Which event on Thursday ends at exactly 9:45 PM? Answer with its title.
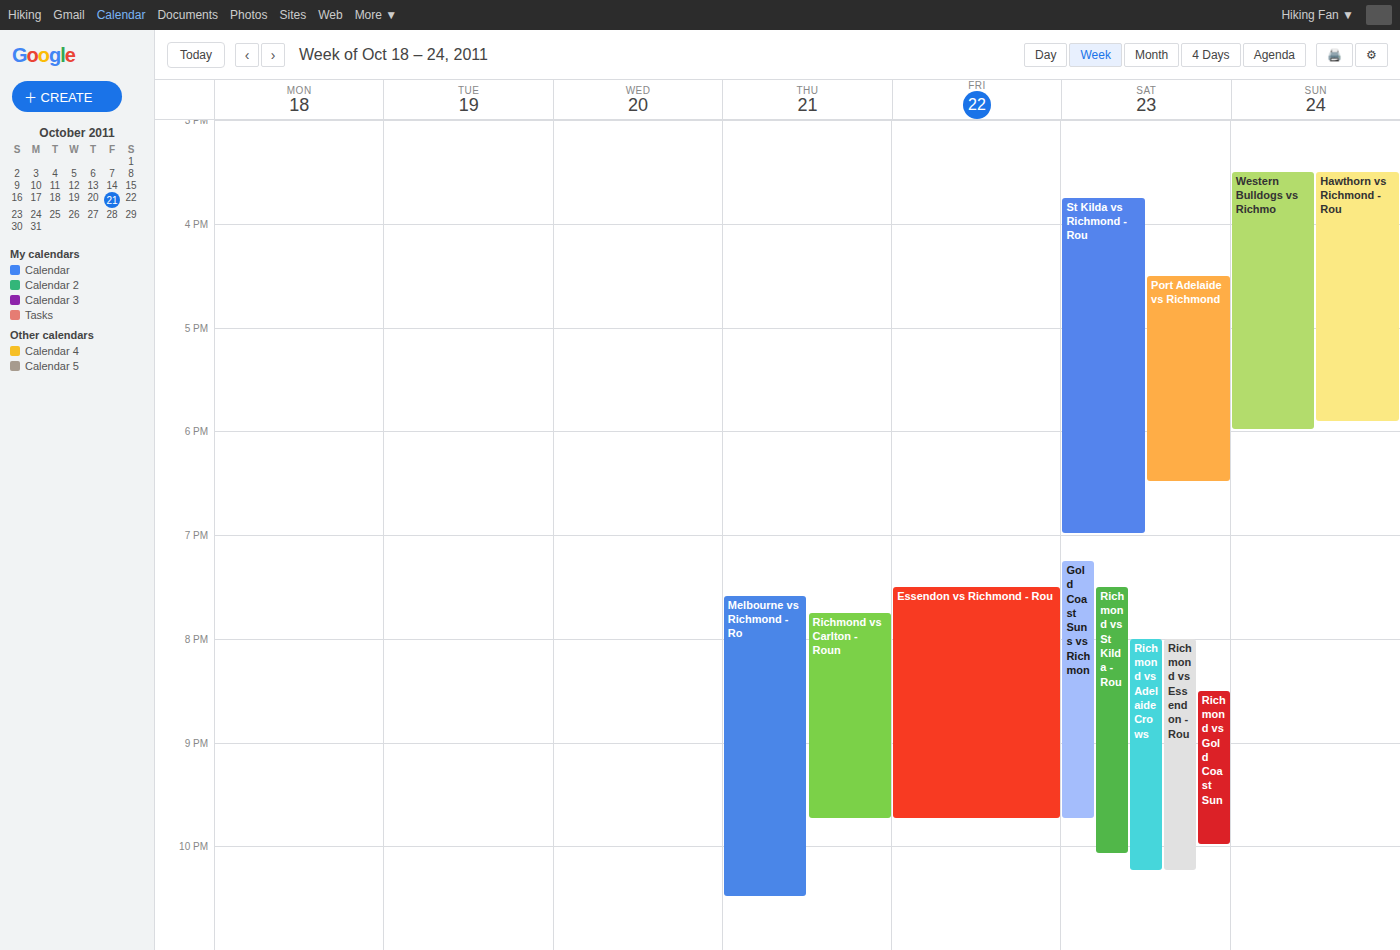
"Richmond vs Carlton - Roun"